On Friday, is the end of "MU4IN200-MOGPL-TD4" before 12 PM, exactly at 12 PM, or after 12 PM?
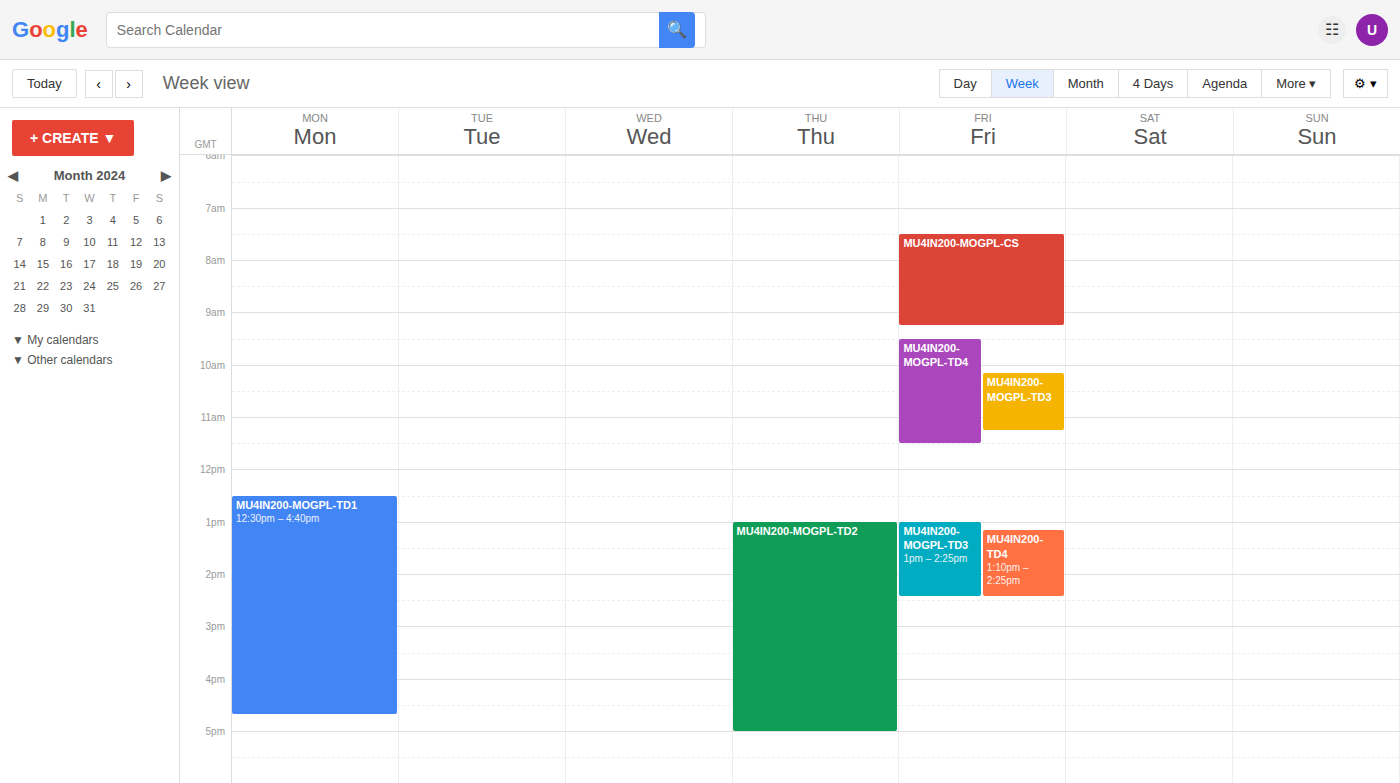
11:30 AM -- before 12 PM, 30 minutes above the 12 PM line.